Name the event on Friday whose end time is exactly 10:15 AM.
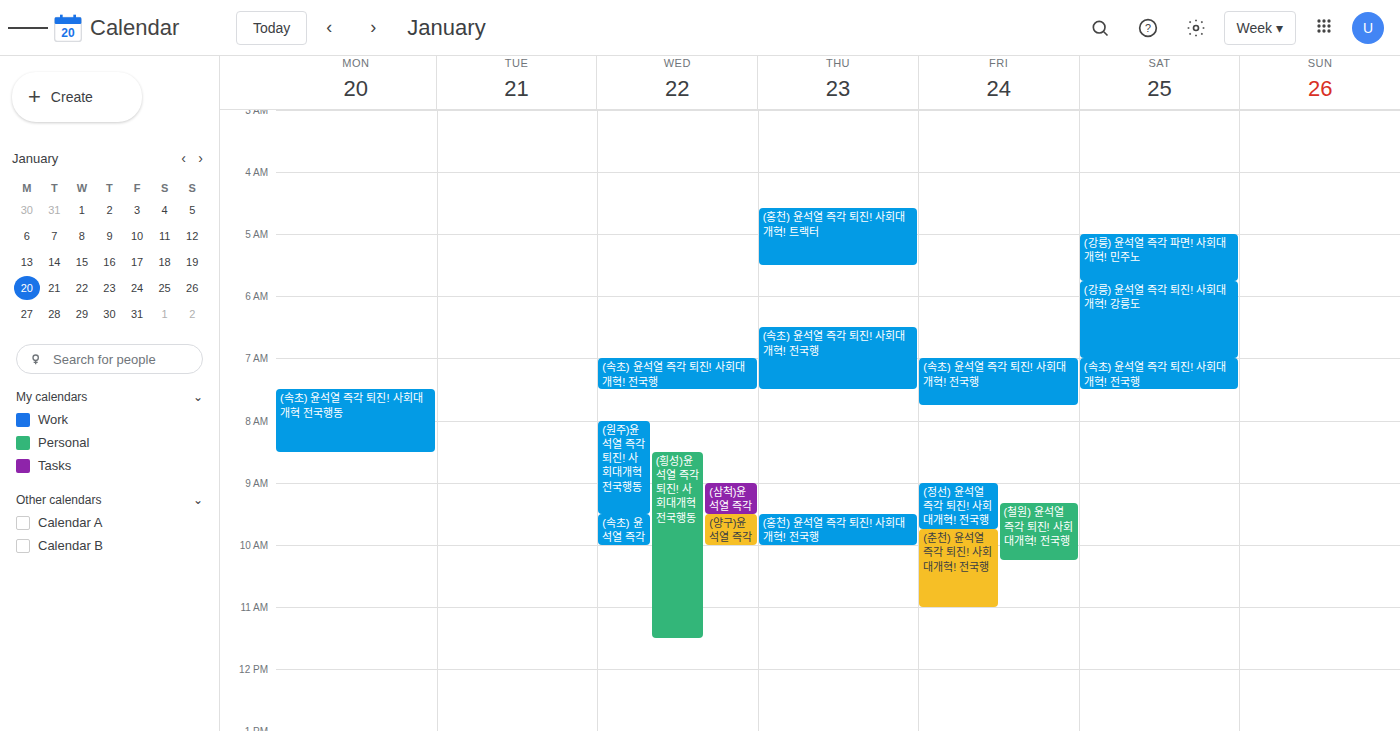
"(철원) 윤석열 즉각 퇴진! 사회대개혁! 전국행"